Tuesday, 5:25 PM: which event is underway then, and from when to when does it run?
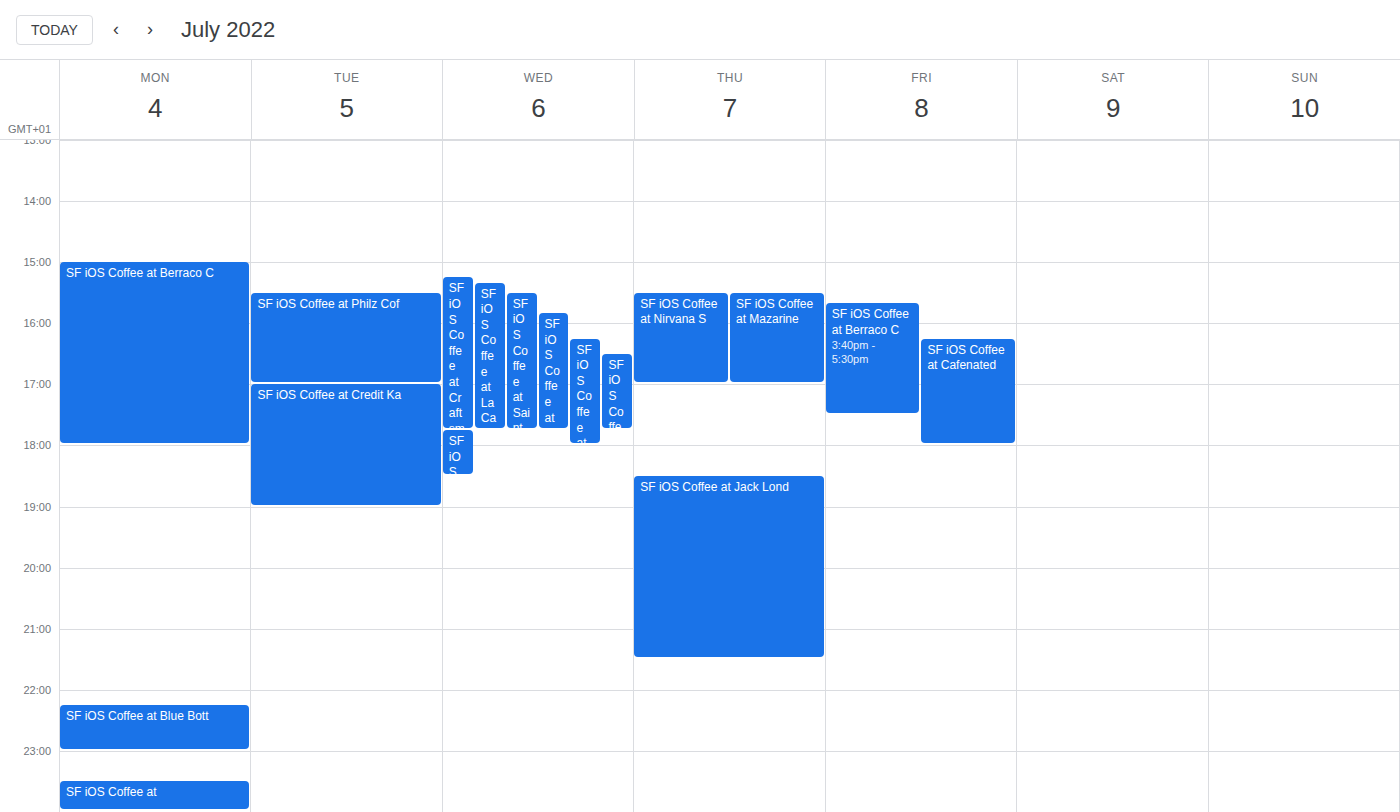
"SF iOS Coffee at Credit Ka", 5:00 PM to 7:00 PM